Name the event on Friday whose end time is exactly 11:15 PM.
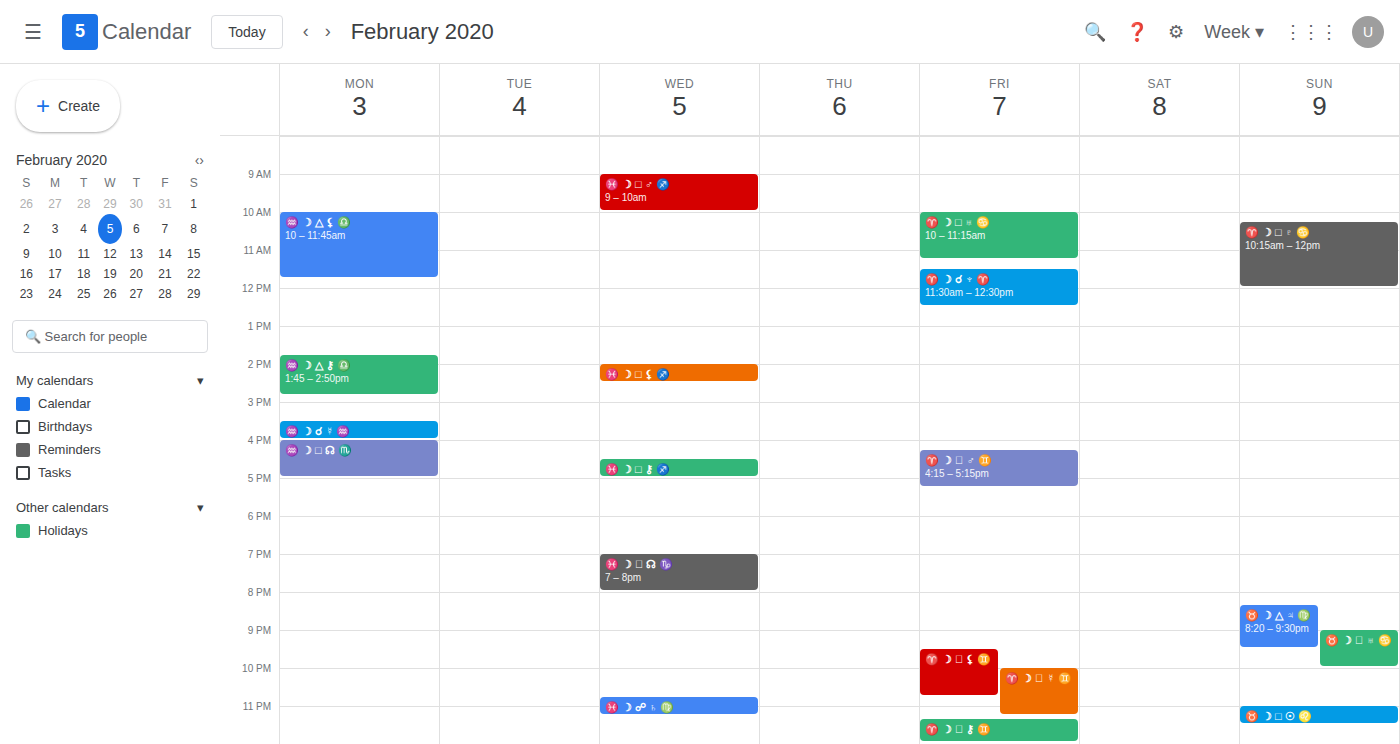
"♈️ ☽ ⚹ ☿ ♊️"